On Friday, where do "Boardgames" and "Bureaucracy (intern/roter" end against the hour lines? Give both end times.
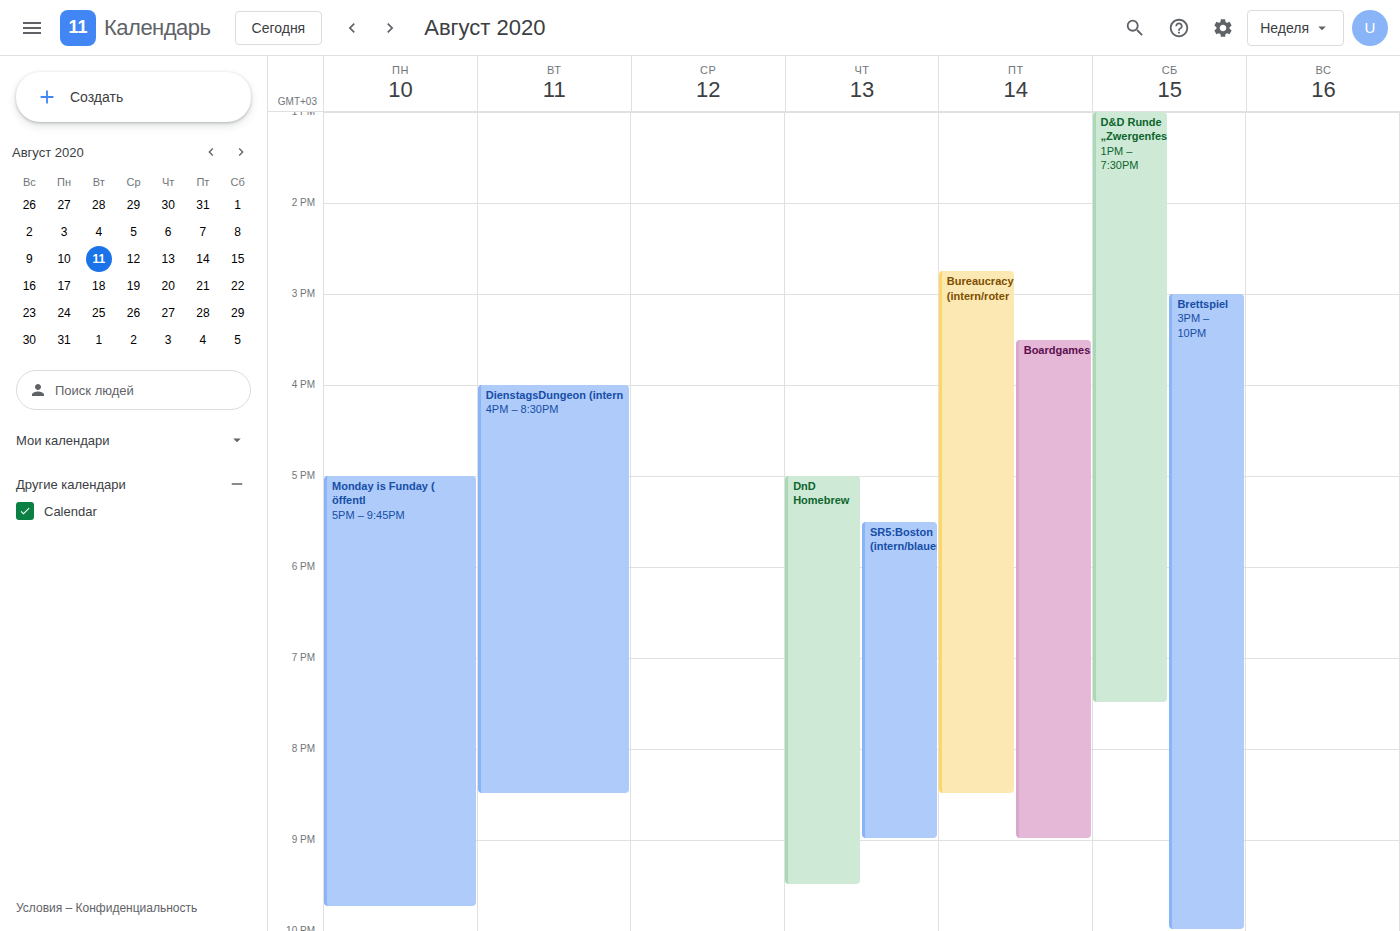
"Boardgames": 9:00 PM, exactly on the 9 PM line. "Bureaucracy (intern/roter": 8:30 PM, halfway between the 8 PM and 9 PM lines.